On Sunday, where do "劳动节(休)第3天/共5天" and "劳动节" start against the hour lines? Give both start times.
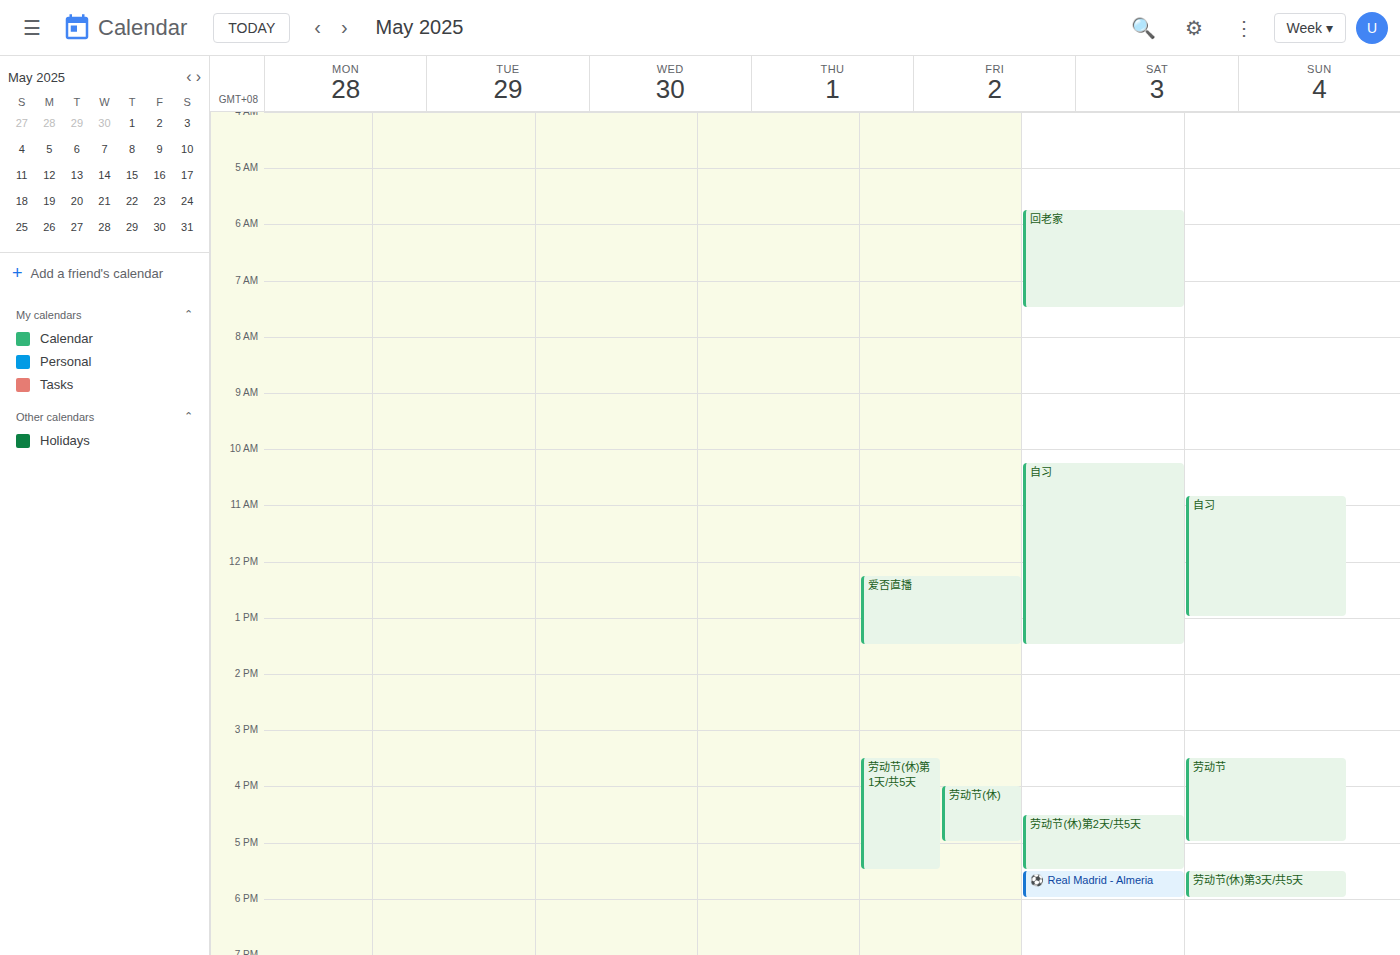
"劳动节(休)第3天/共5天": 5:30 PM, halfway between the 5 PM and 6 PM lines. "劳动节": 3:30 PM, halfway between the 3 PM and 4 PM lines.